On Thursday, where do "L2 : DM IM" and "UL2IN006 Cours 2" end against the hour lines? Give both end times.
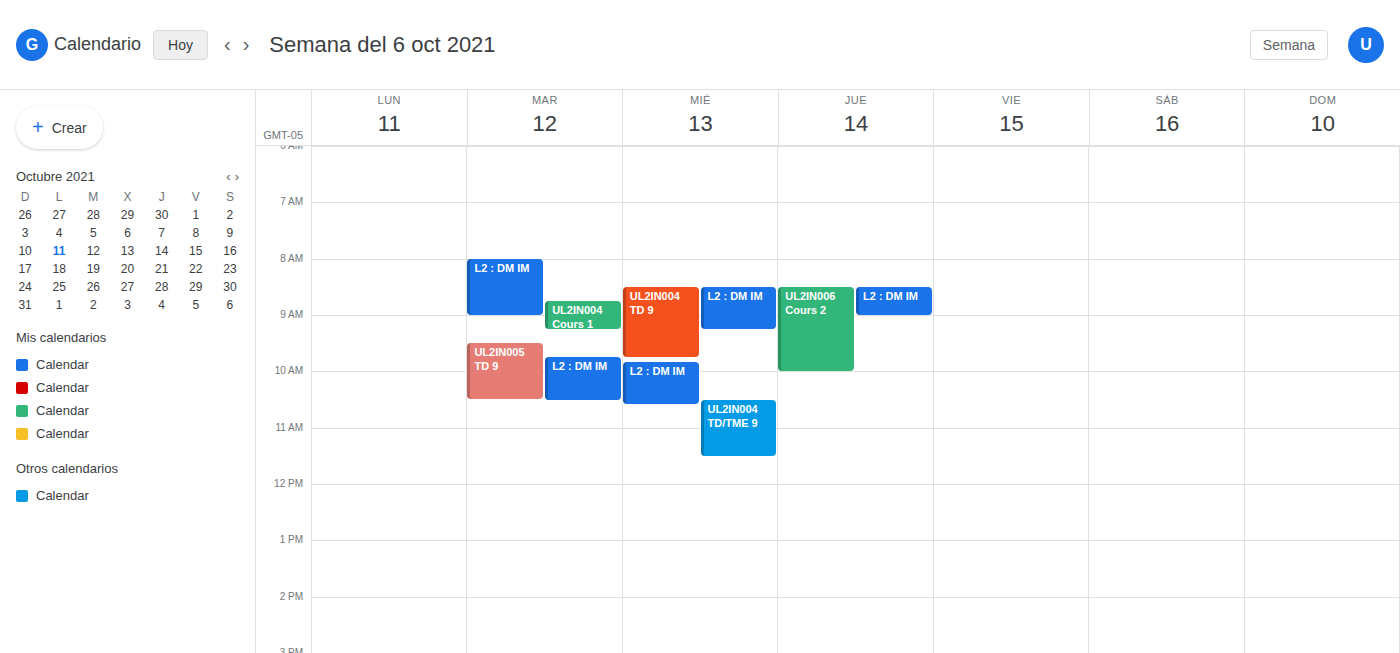
"L2 : DM IM": 9:00 AM, exactly on the 9 AM line. "UL2IN006 Cours 2": 10:00 AM, exactly on the 10 AM line.